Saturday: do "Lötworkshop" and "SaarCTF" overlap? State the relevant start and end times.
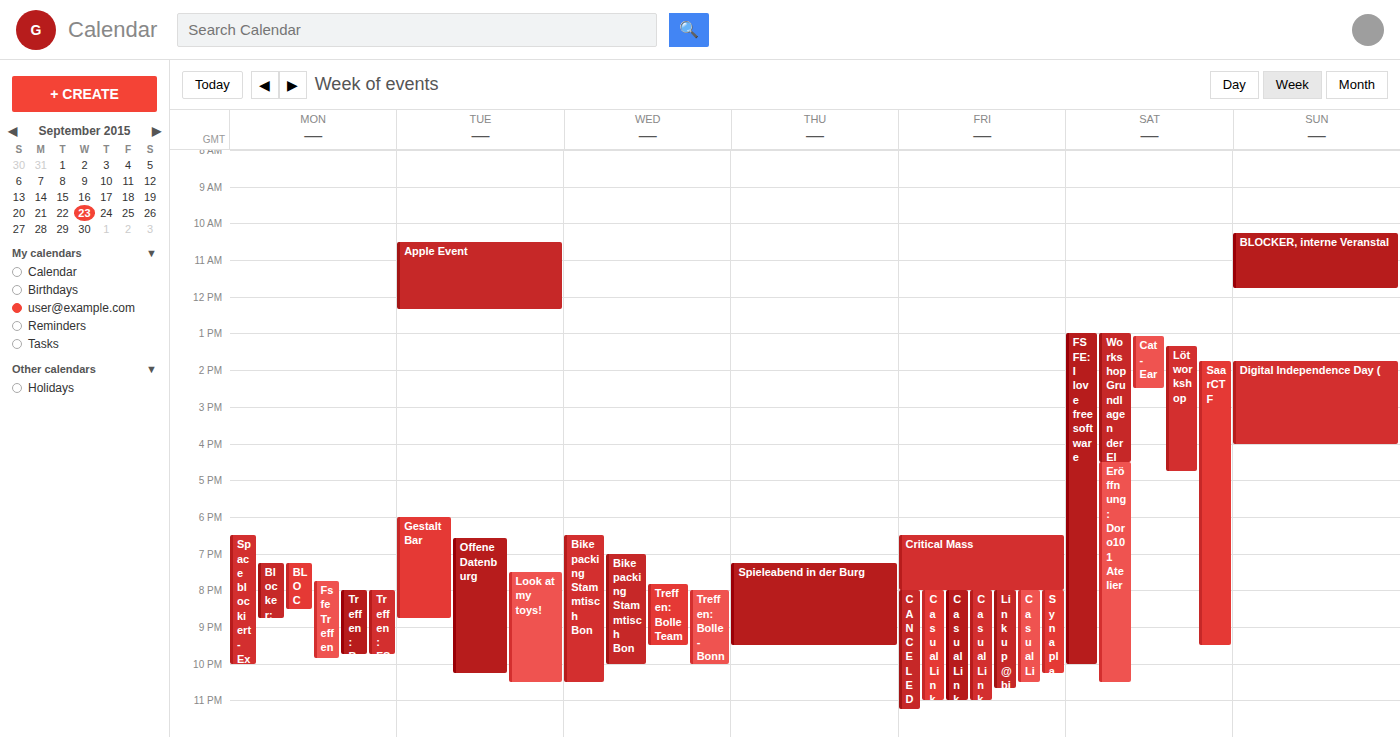
"SaarCTF" starts at 1:45 PM, before "Lötworkshop" ends at 4:45 PM -- they overlap.